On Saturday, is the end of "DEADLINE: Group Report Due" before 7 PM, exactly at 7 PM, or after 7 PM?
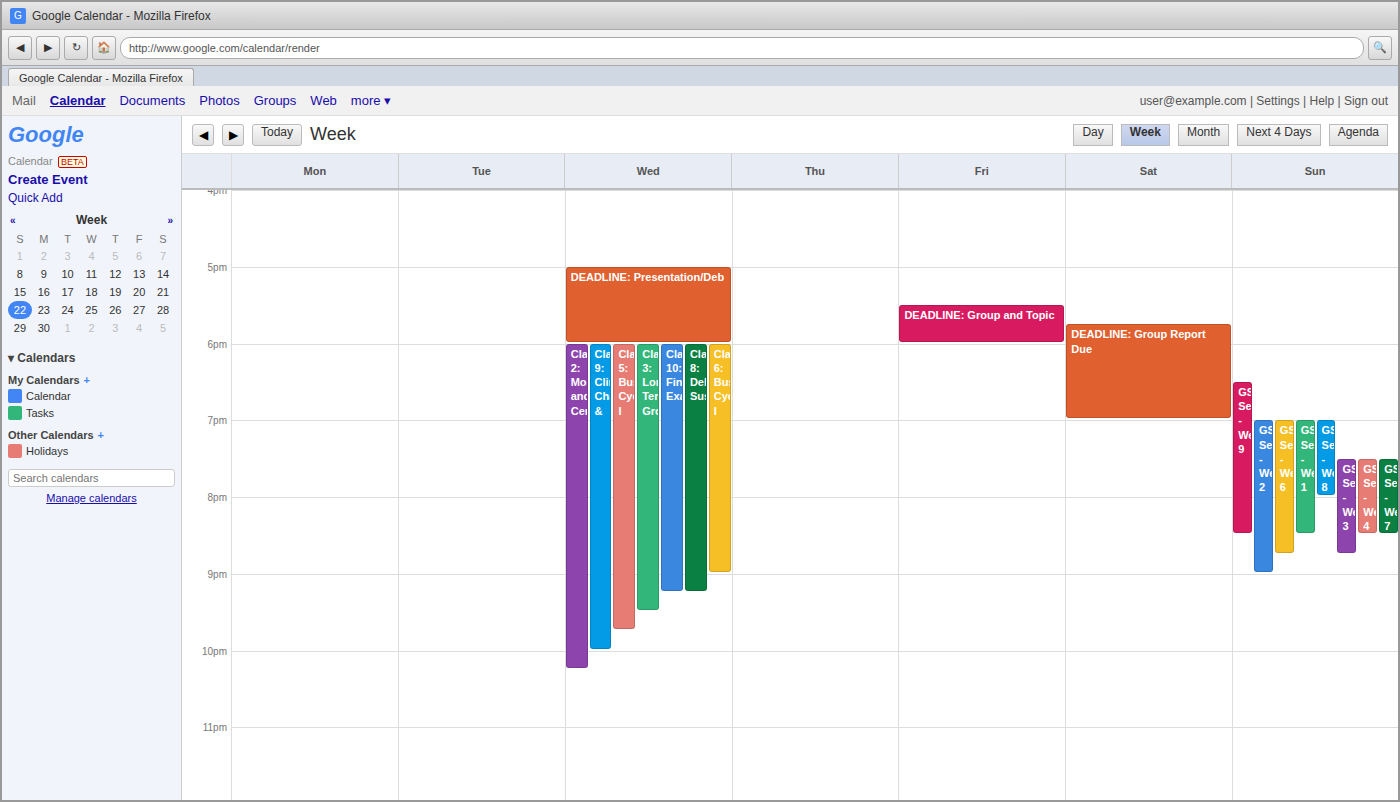
7:00 PM -- exactly at 7 PM, on the 7 PM line.